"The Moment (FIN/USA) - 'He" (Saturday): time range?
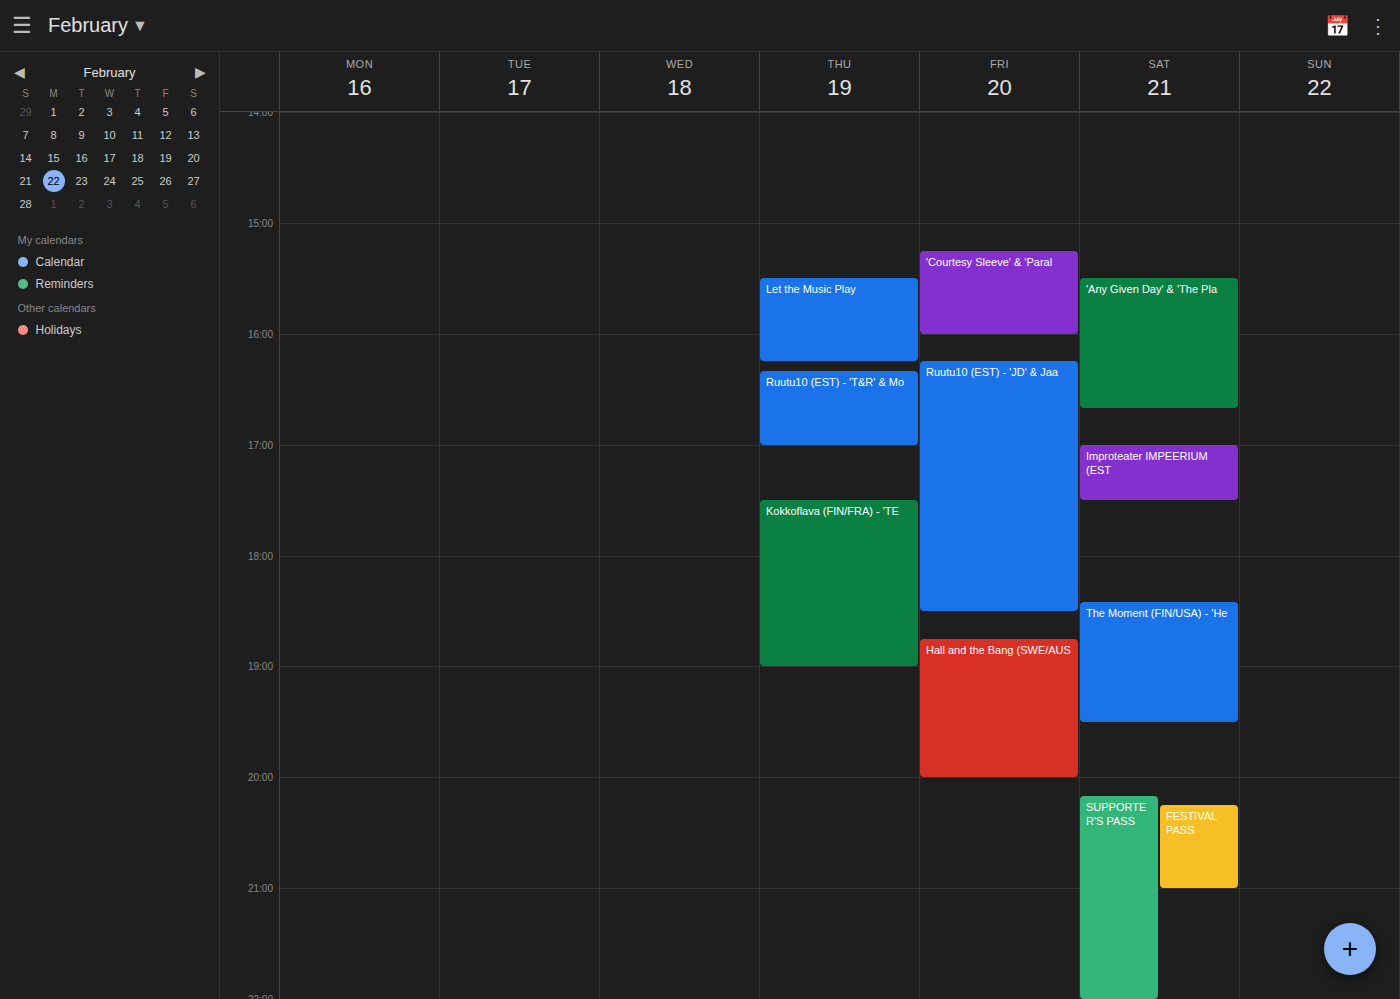
6:25 PM to 7:30 PM